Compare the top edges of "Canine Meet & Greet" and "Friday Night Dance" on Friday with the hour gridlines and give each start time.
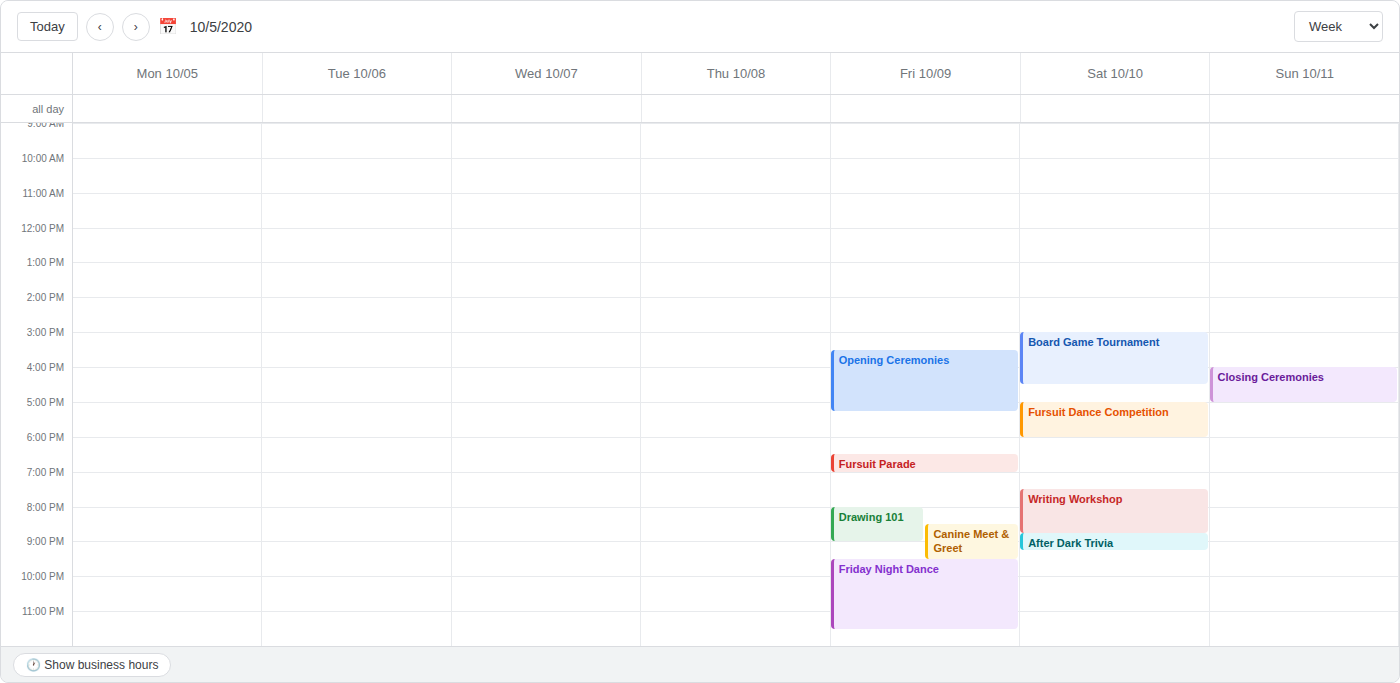
"Canine Meet & Greet": 8:30 PM, halfway between the 8 PM and 9 PM lines. "Friday Night Dance": 9:30 PM, halfway between the 9 PM and 10 PM lines.